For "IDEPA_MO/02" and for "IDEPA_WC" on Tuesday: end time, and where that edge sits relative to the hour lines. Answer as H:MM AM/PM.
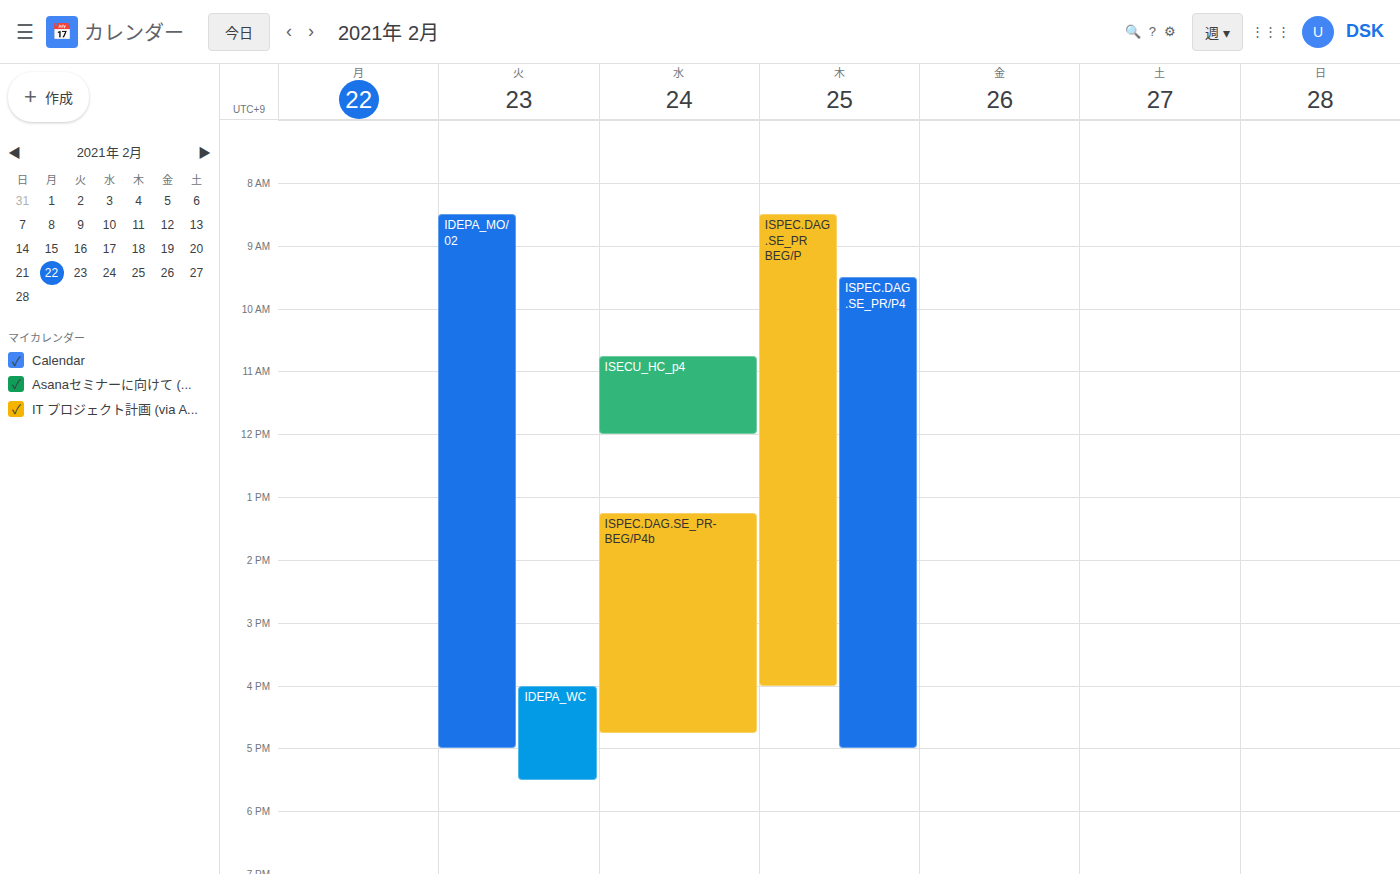
"IDEPA_MO/02": 5:00 PM, exactly on the 5 PM line. "IDEPA_WC": 5:30 PM, halfway between the 5 PM and 6 PM lines.